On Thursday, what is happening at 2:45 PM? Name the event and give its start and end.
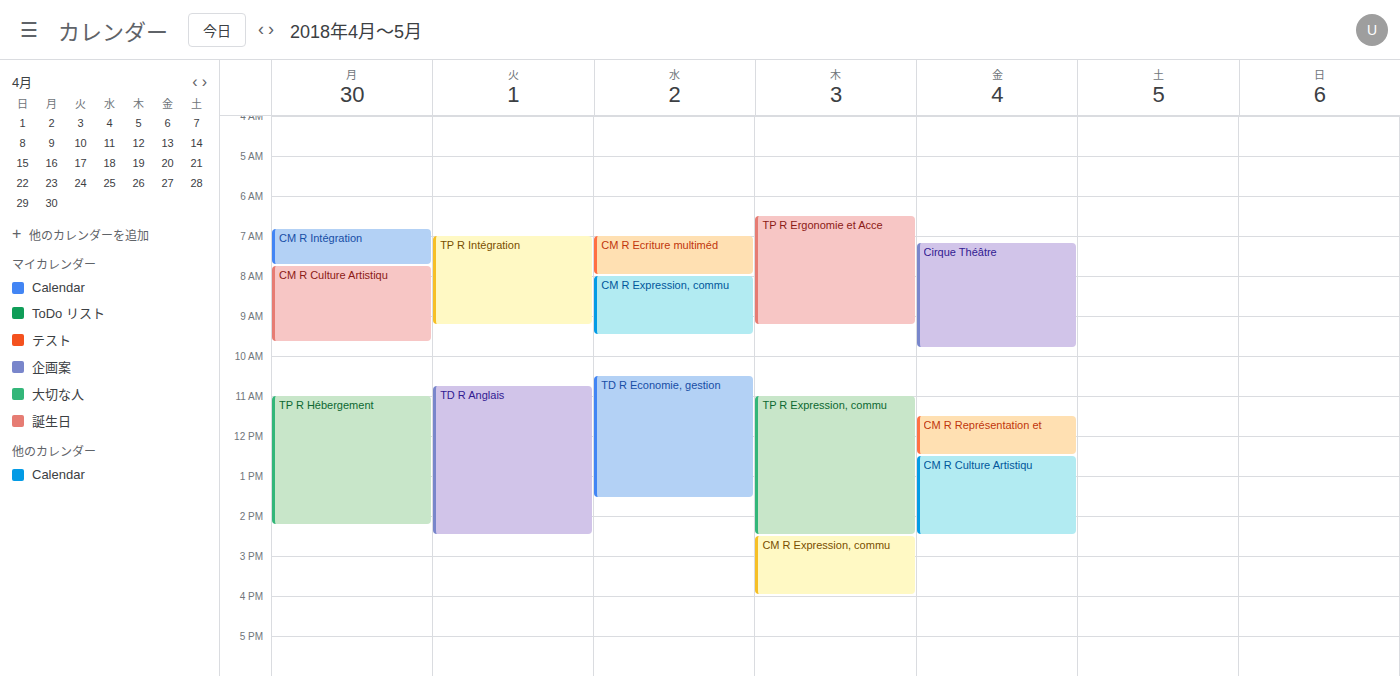
"CM R Expression, commu", 2:30 PM to 4:00 PM